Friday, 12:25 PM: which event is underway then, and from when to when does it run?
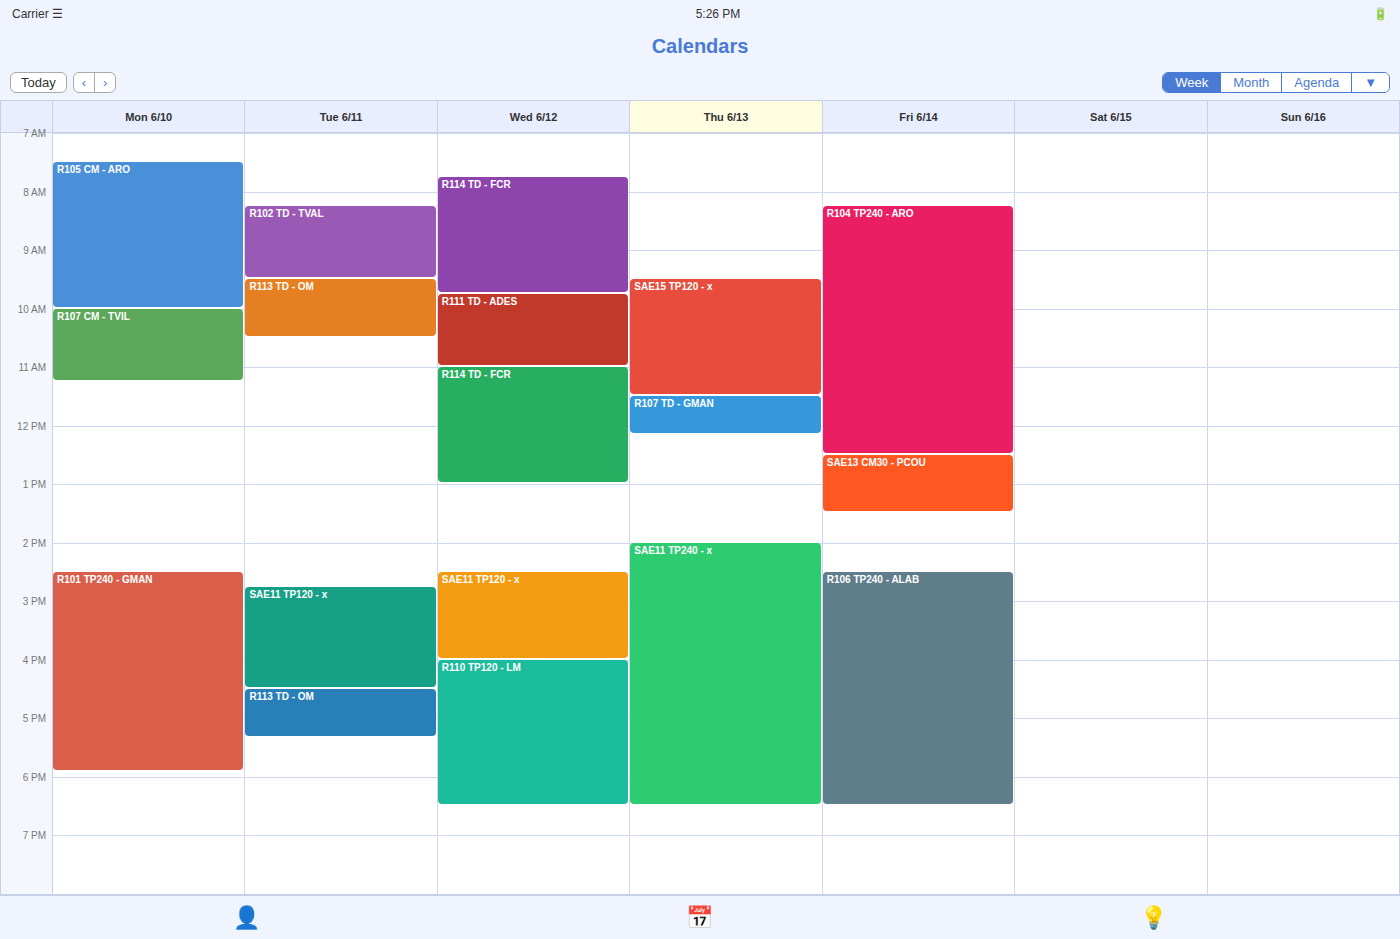
"R104 TP240 - ARO", 8:15 AM to 12:30 PM